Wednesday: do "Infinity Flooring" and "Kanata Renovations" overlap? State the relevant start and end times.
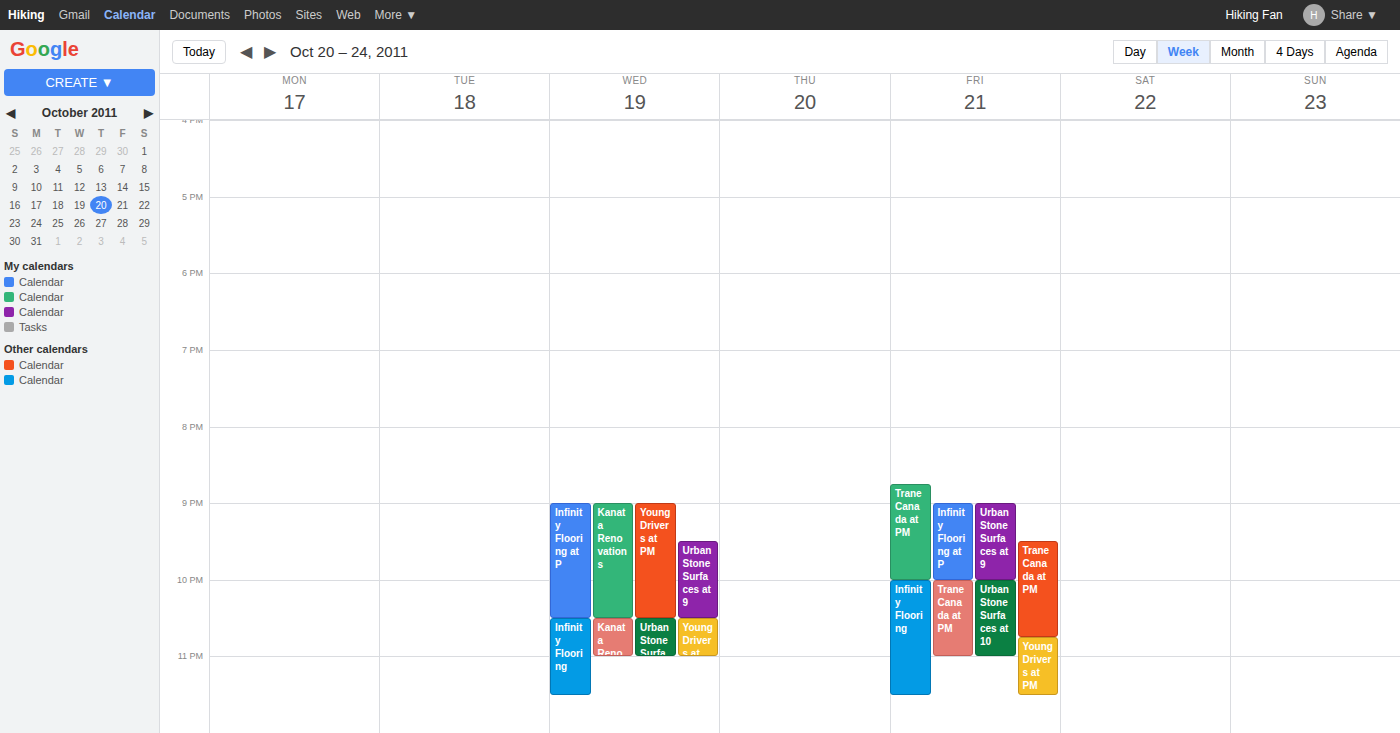
"Kanata Renovations" ends at 22:30, exactly when "Infinity Flooring" starts -- they touch but do not overlap.